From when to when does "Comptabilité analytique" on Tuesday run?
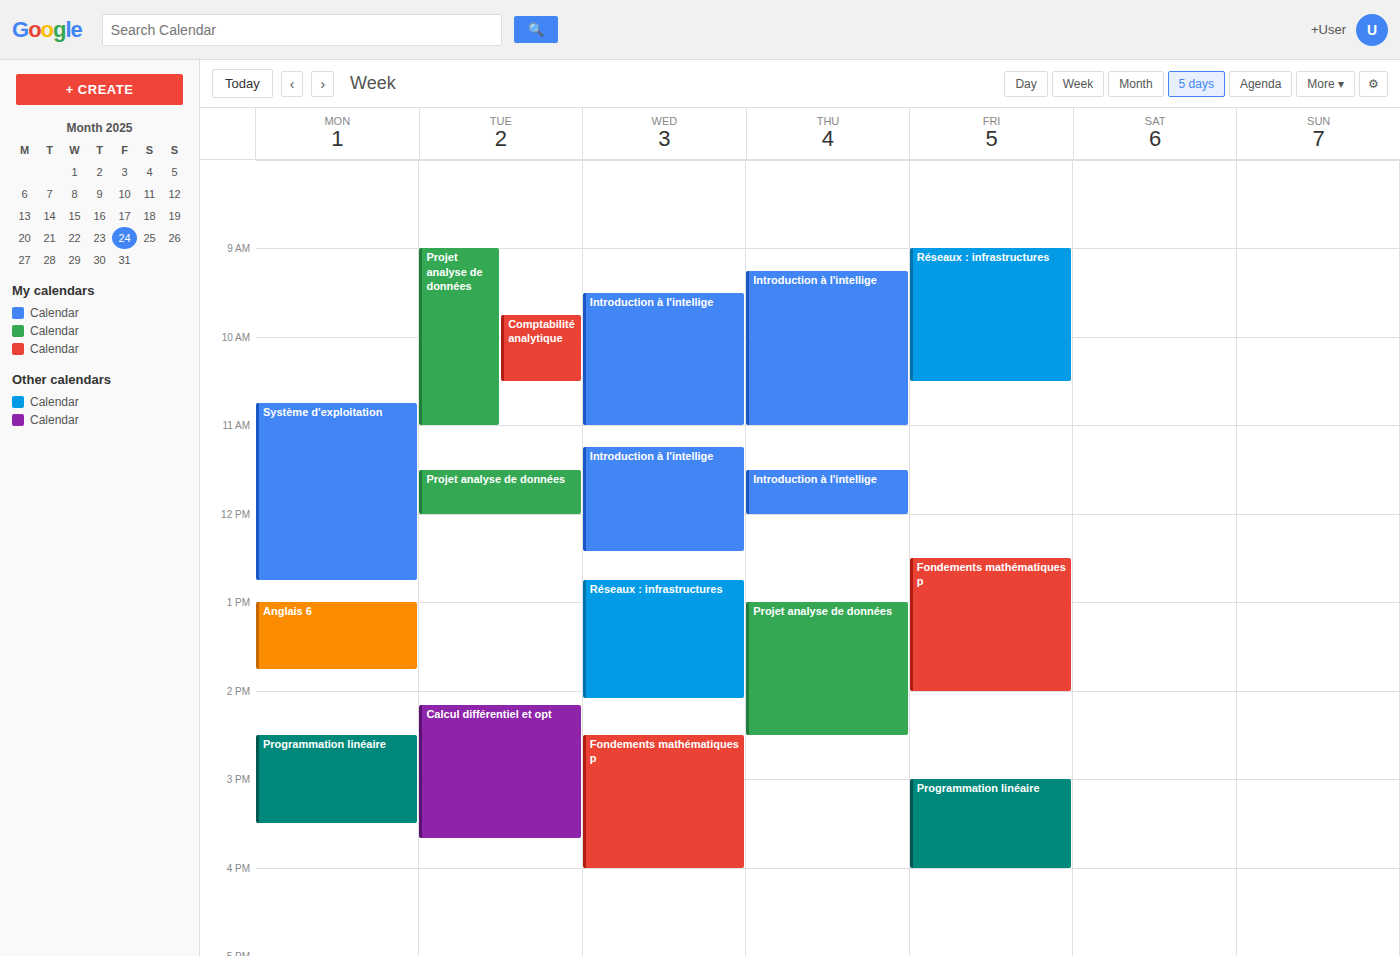
9:45 AM to 10:30 AM